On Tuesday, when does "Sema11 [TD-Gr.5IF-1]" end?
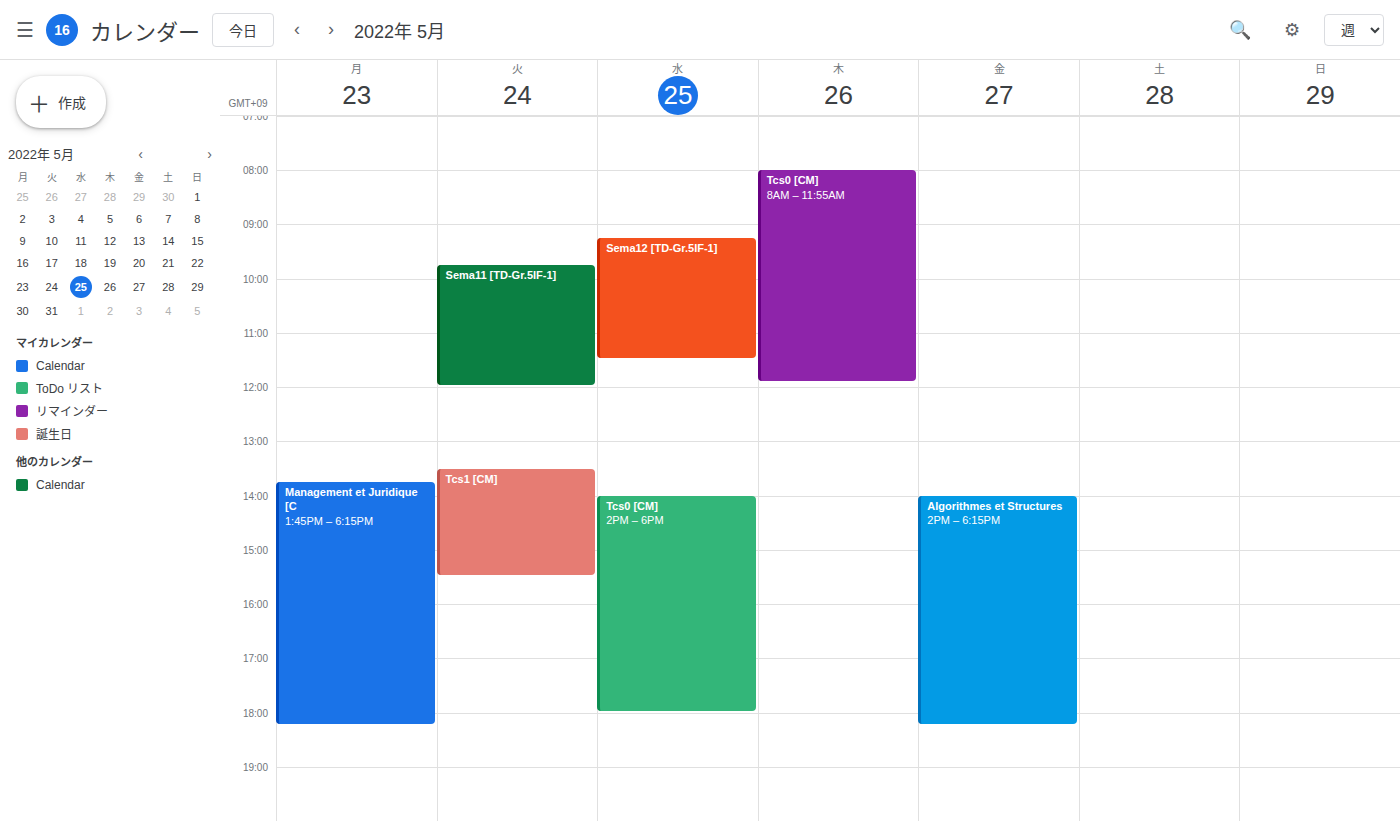
12:00 PM